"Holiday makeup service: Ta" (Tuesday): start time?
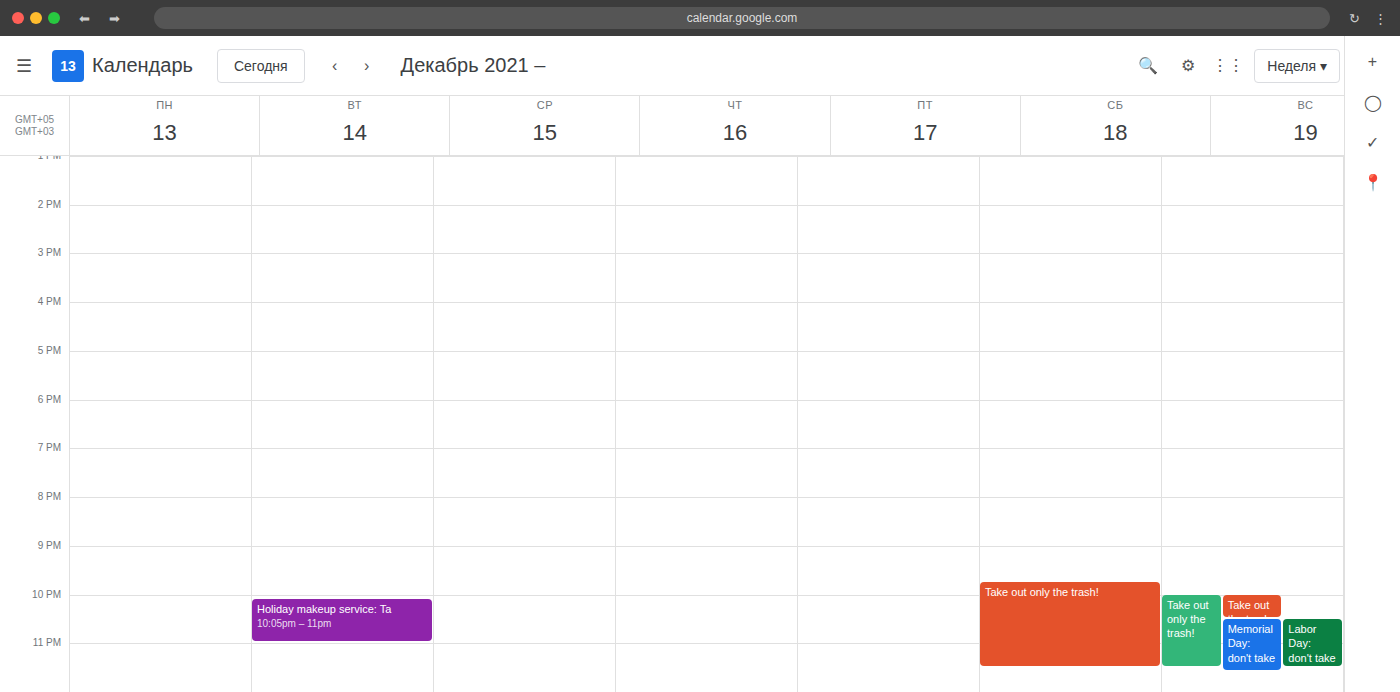
10:05 PM